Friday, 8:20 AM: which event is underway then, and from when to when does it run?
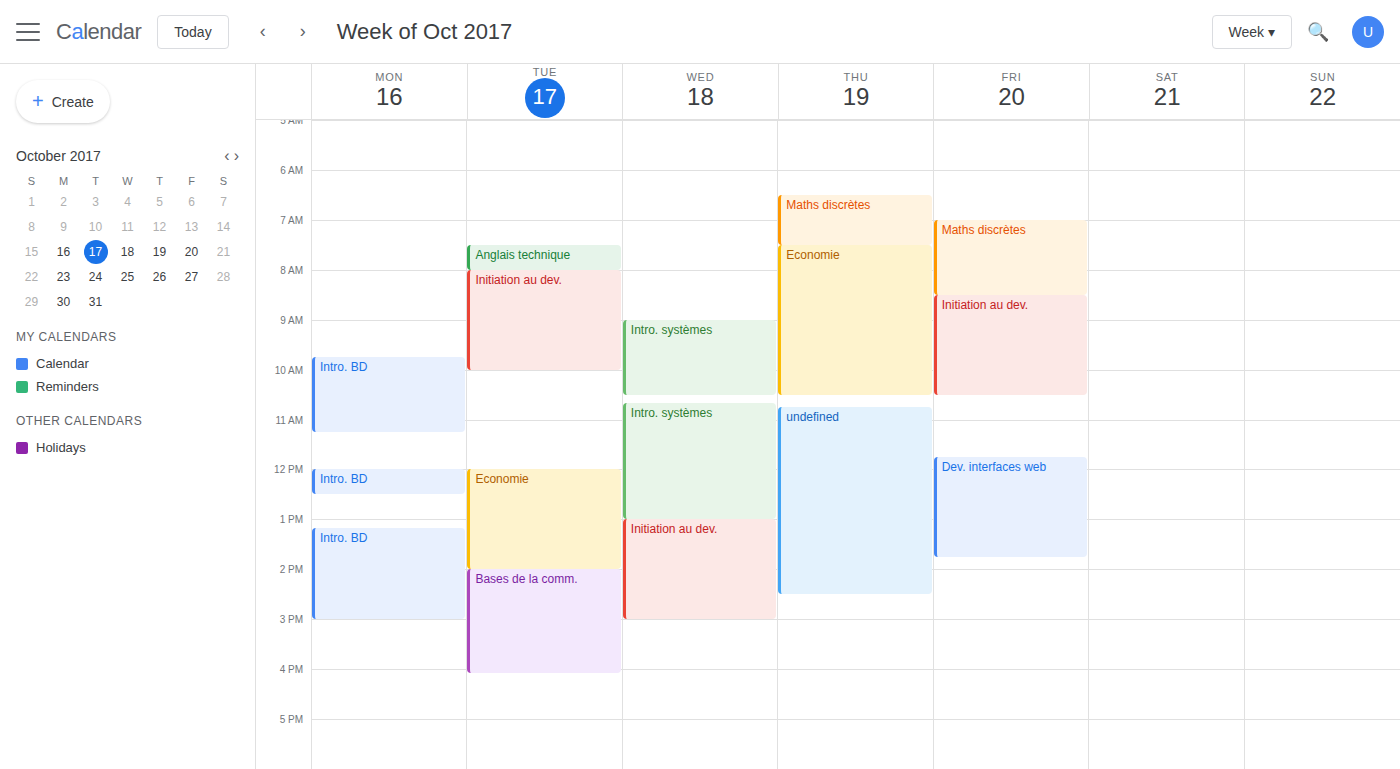
"Maths discrètes", 7:00 AM to 8:30 AM